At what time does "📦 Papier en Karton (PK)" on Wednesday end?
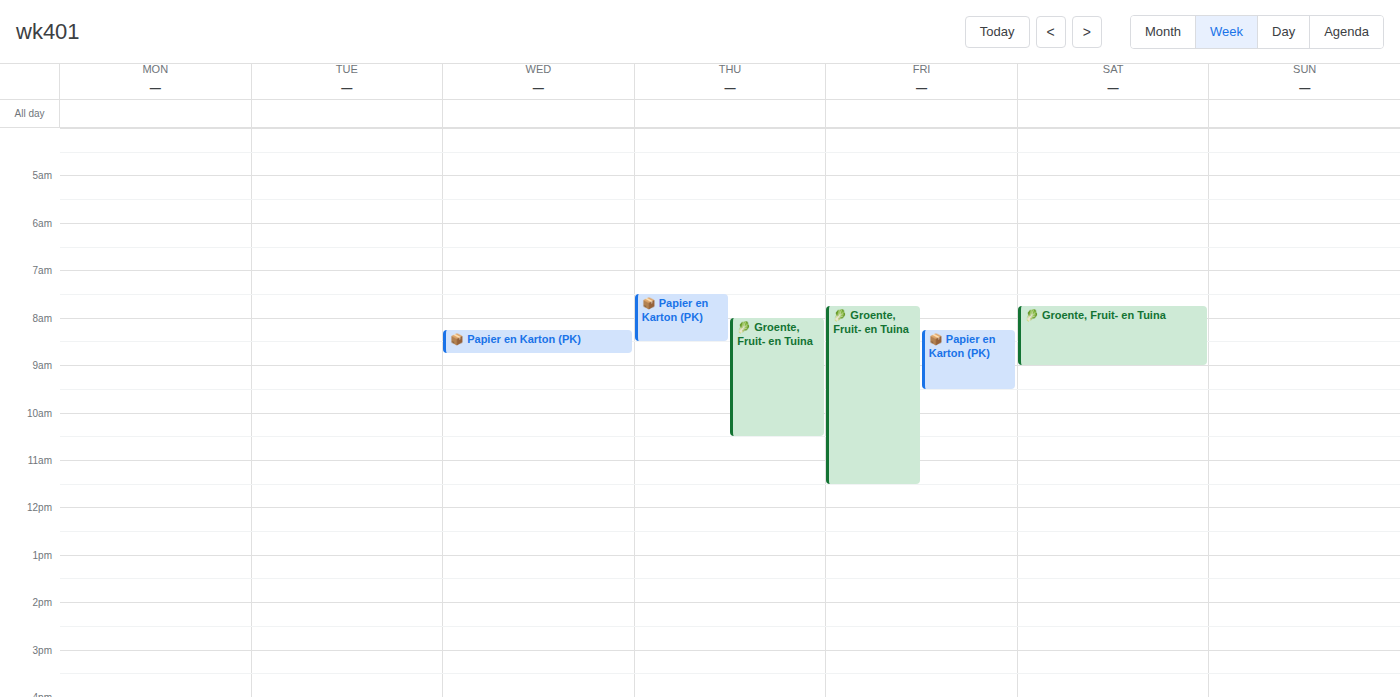
8:45 AM